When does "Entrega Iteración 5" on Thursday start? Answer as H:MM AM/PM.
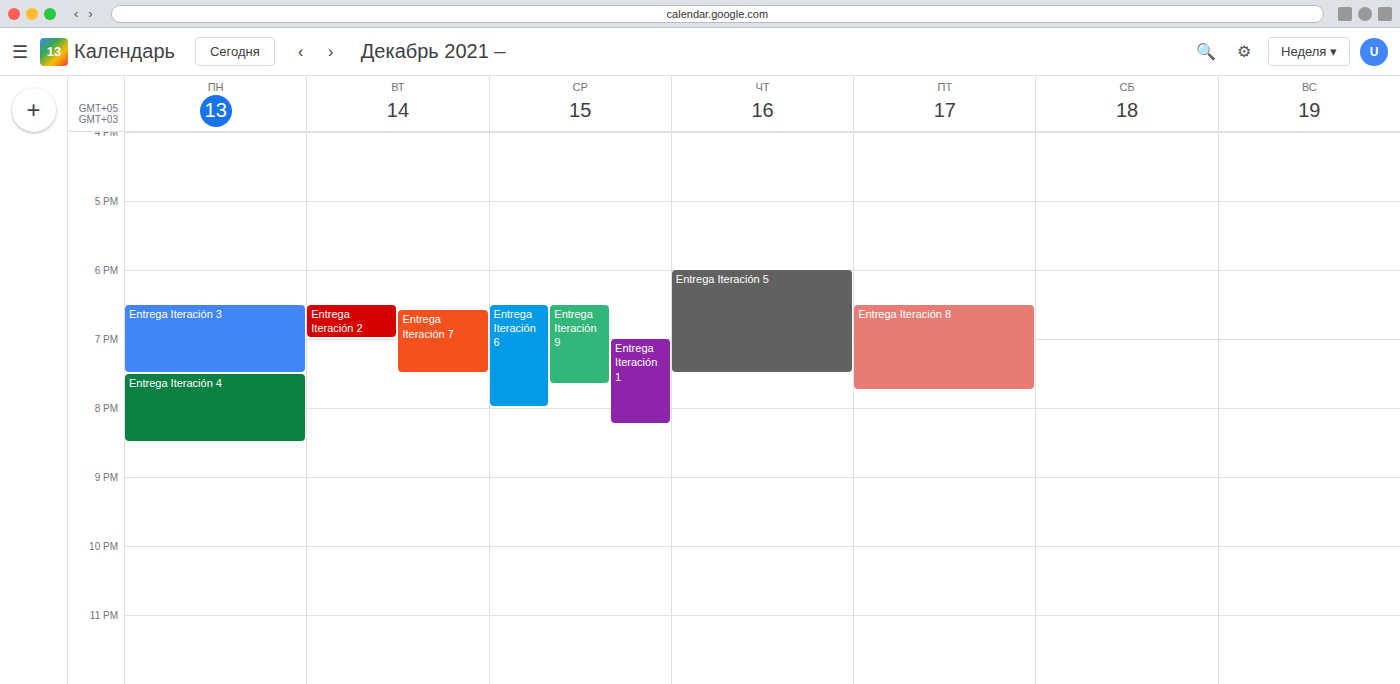
6:00 PM